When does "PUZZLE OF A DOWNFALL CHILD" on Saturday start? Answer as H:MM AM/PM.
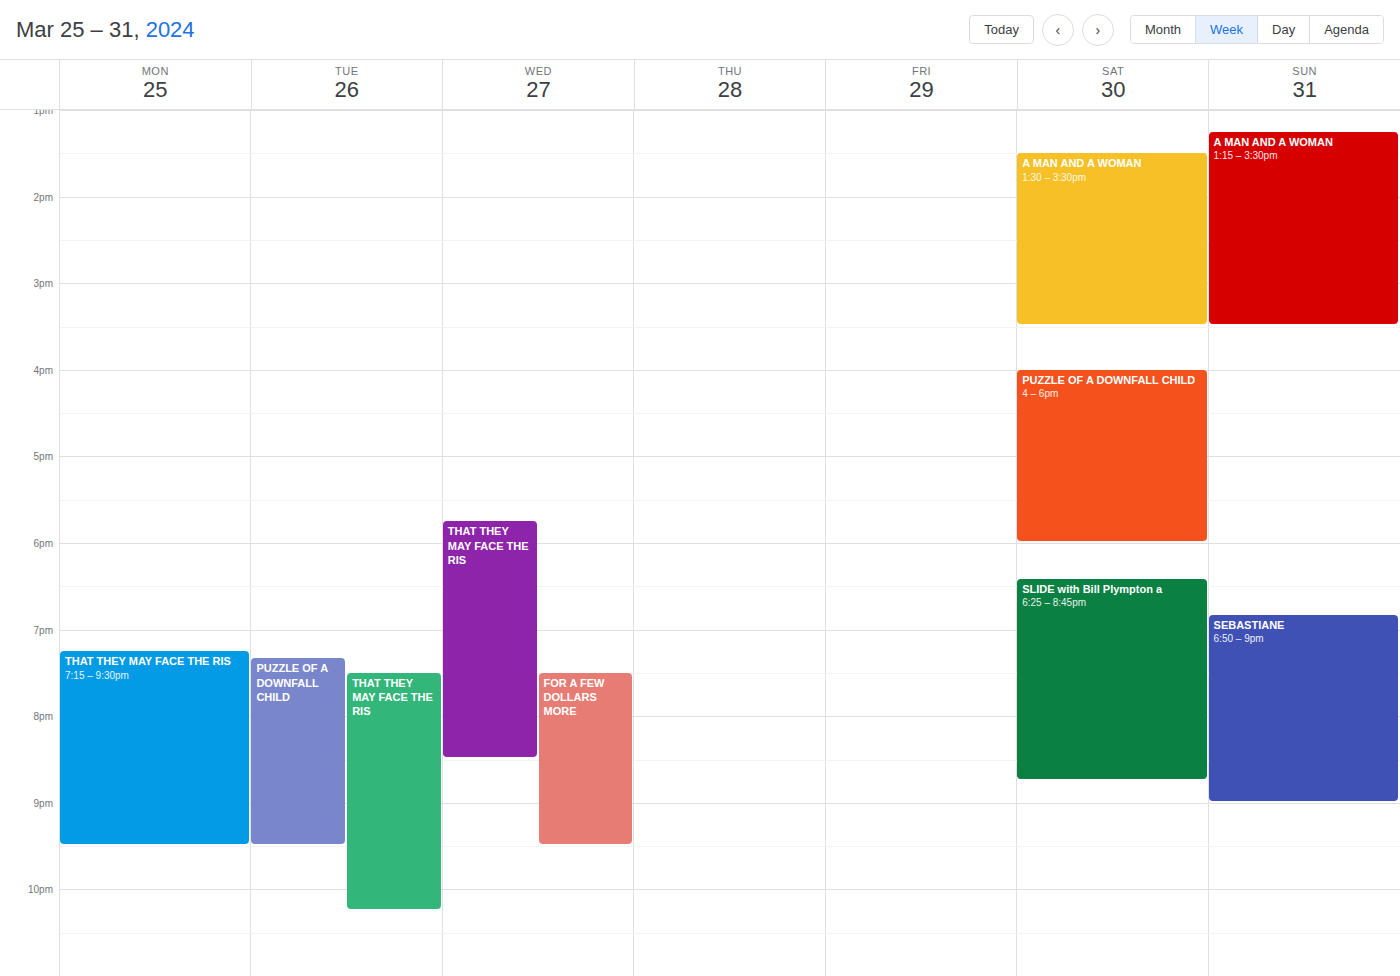
4:00 PM